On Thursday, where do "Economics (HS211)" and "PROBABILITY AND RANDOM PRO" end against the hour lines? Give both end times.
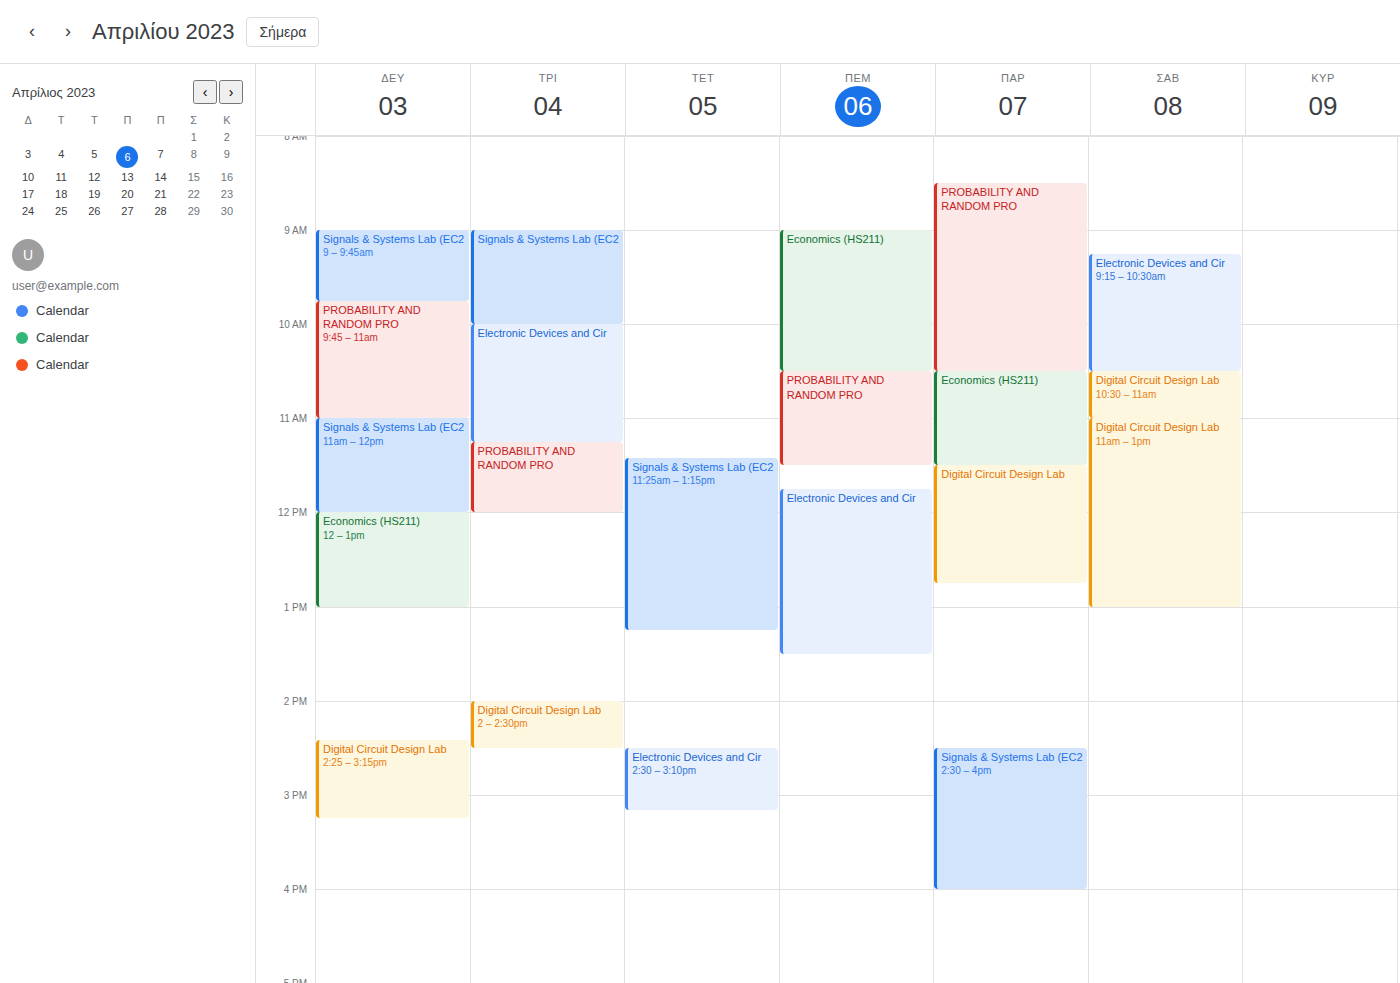
"Economics (HS211)": 10:30 AM, halfway between the 10 AM and 11 AM lines. "PROBABILITY AND RANDOM PRO": 11:30 AM, halfway between the 11 AM and 12 PM lines.